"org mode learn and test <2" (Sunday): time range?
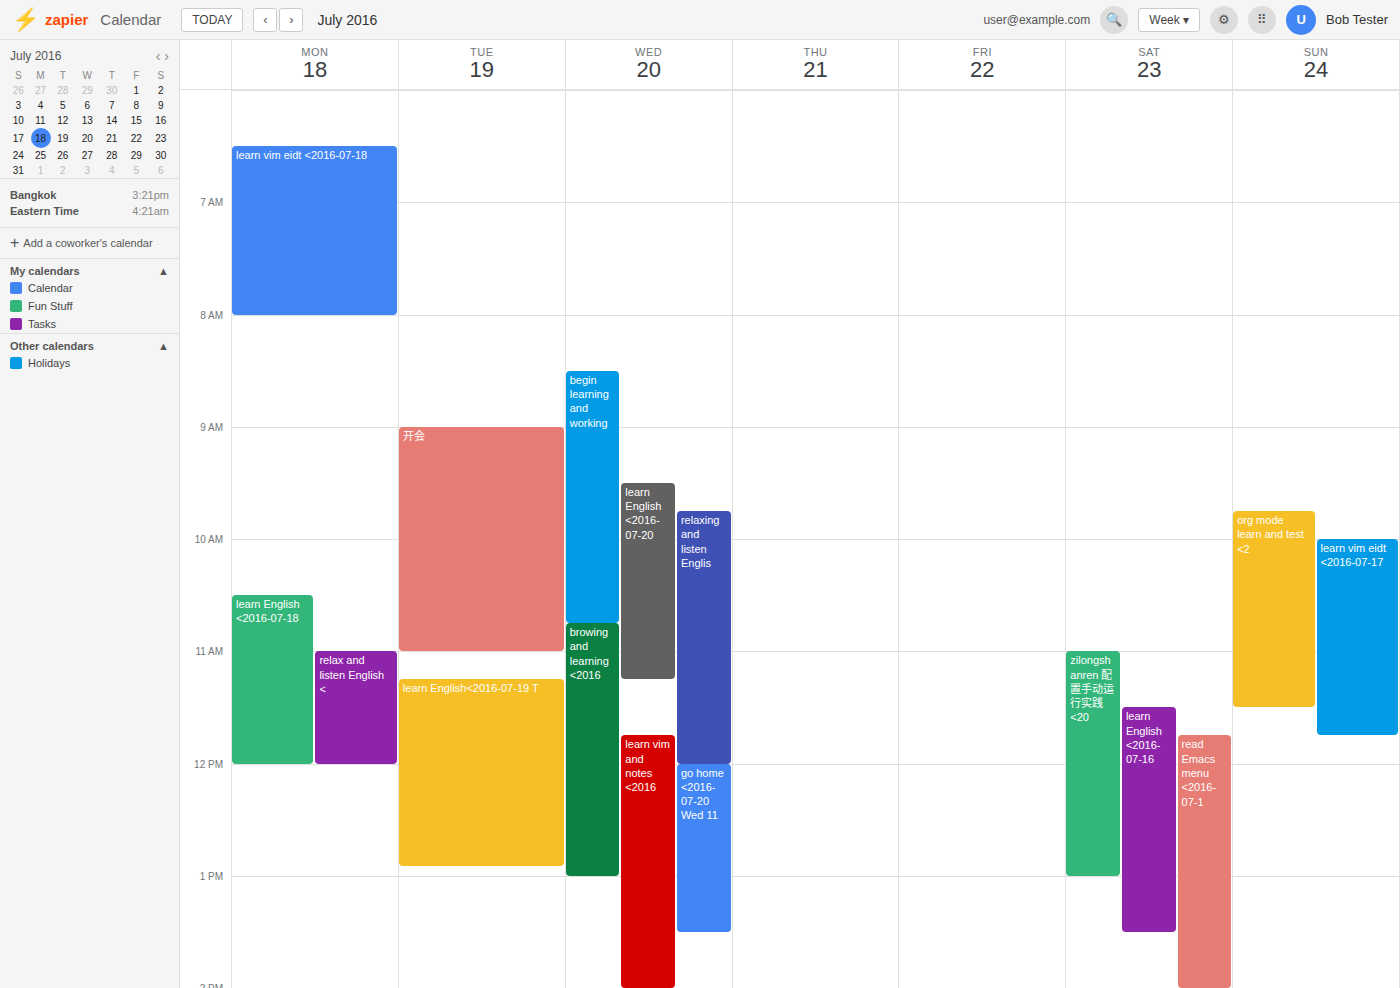
9:45 AM to 11:30 AM